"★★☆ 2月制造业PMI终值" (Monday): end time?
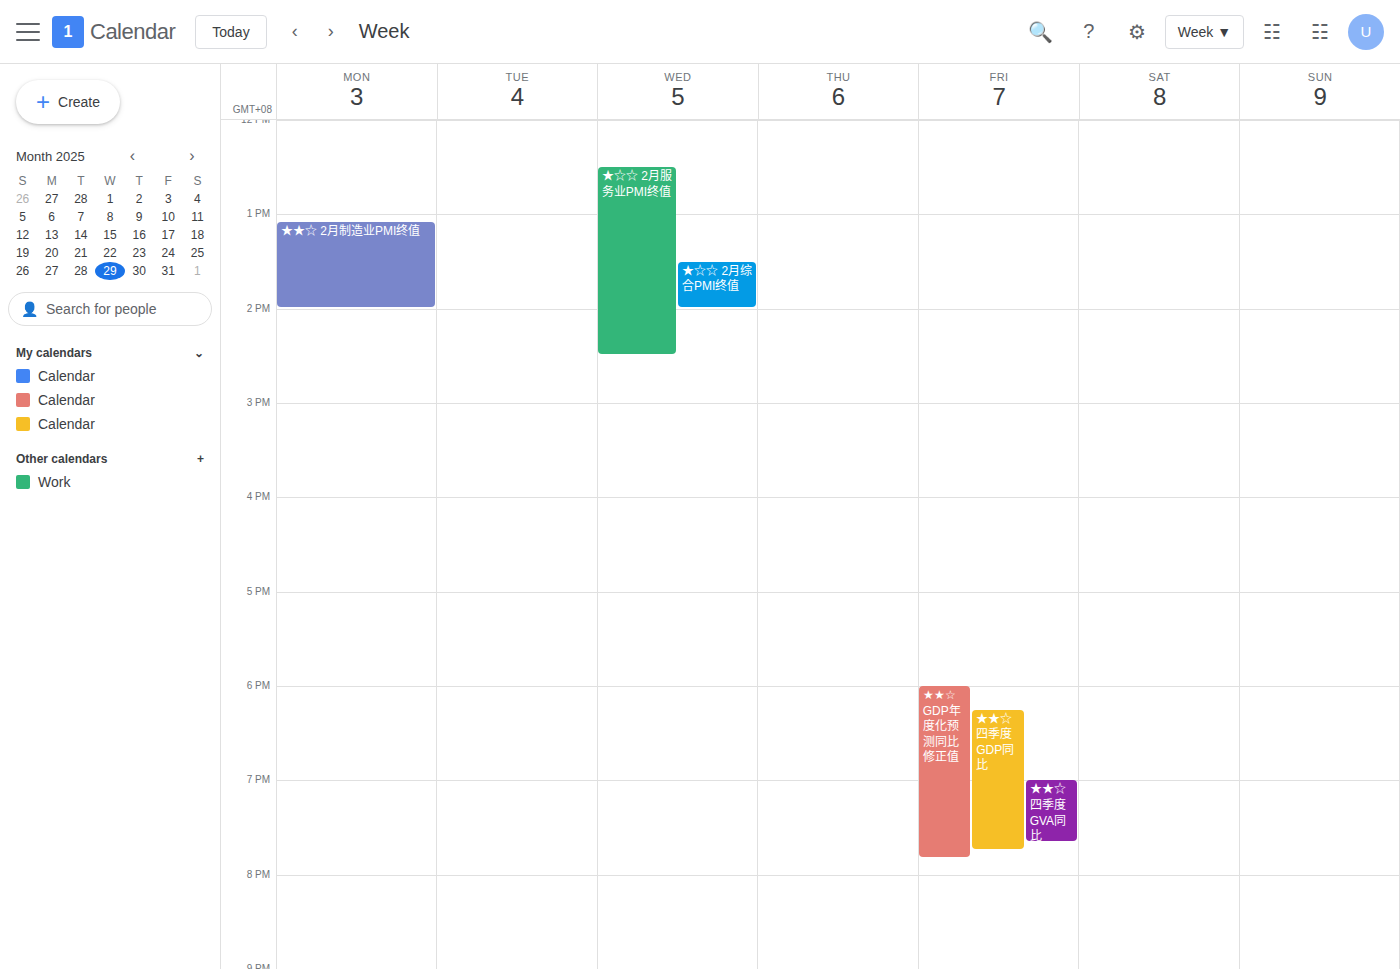
2:00 PM